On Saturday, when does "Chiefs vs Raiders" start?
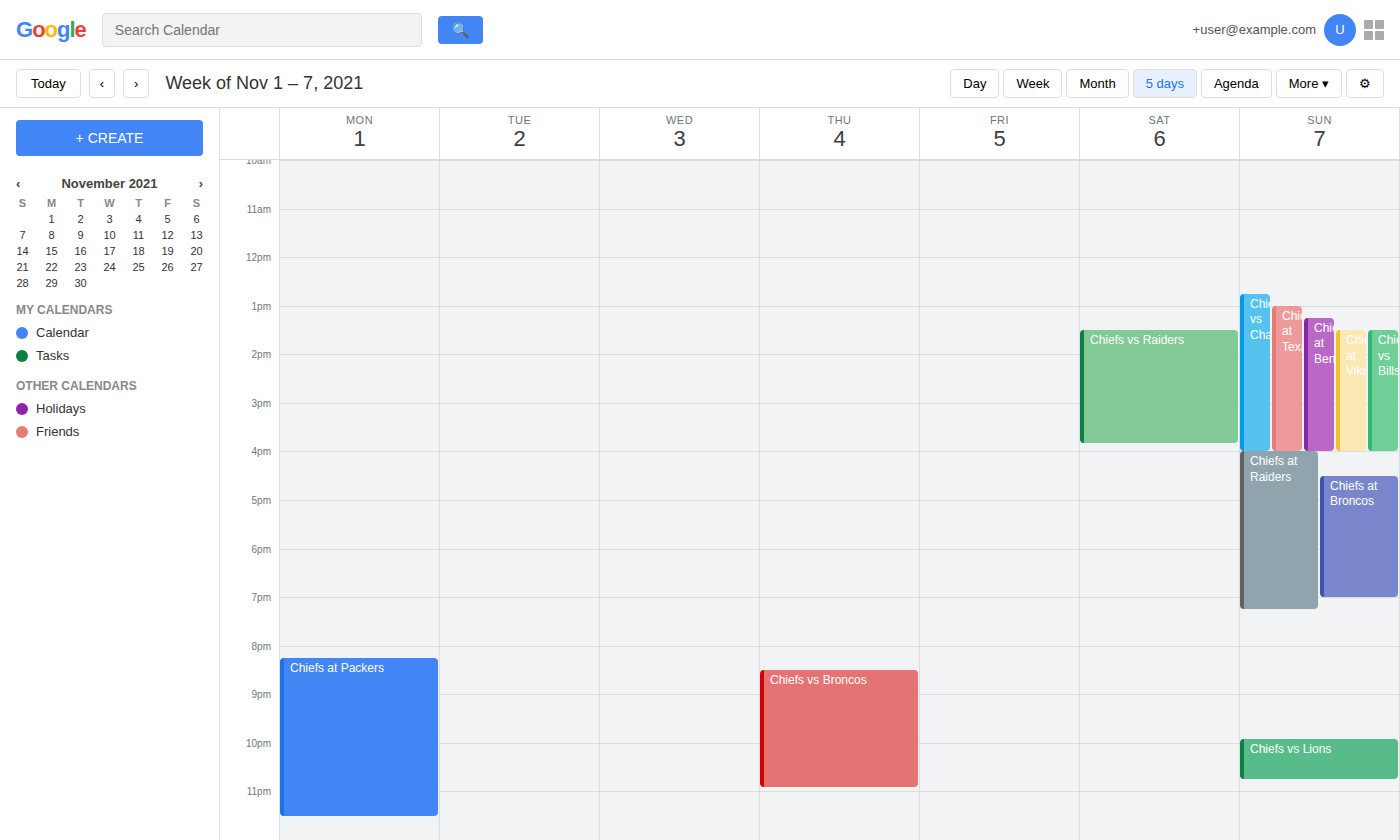
1:30 PM